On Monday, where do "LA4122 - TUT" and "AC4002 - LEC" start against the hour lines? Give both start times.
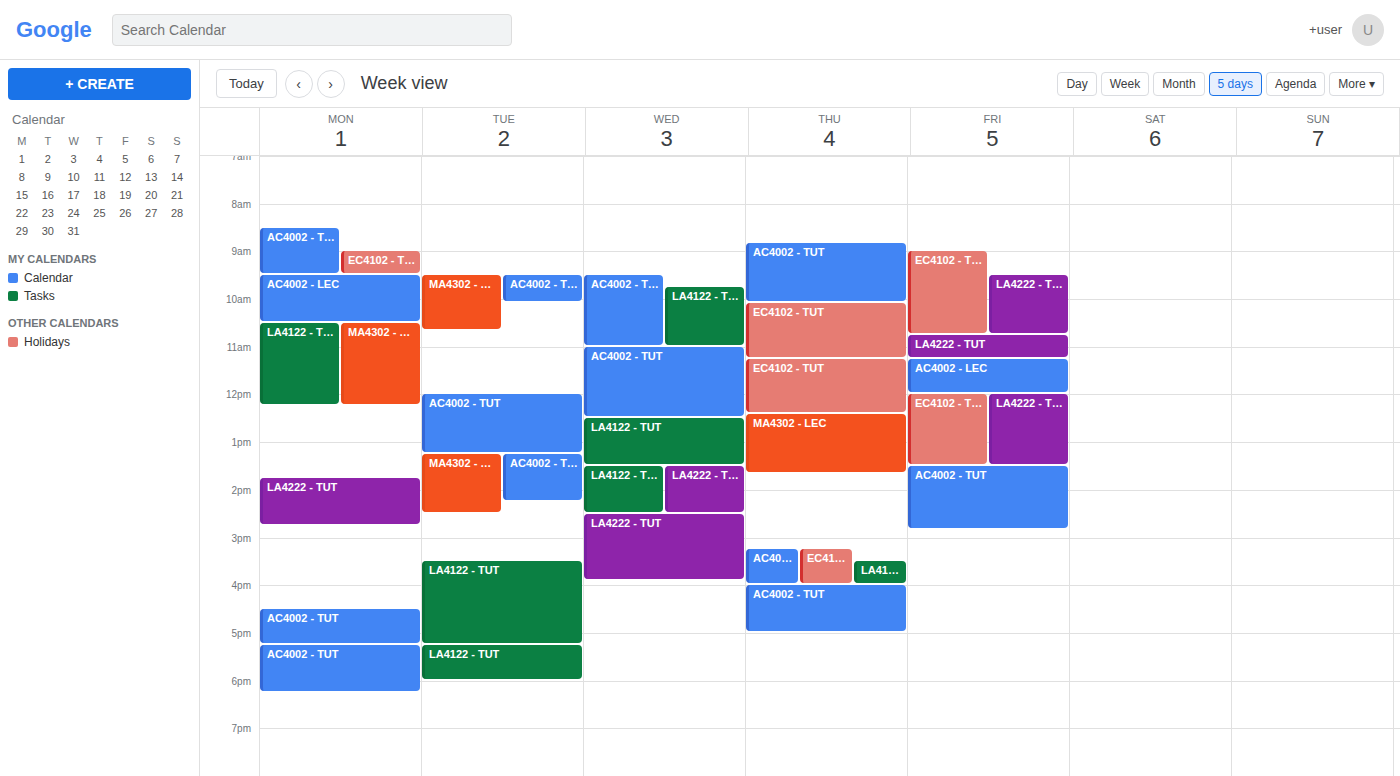
"LA4122 - TUT": 10:30 AM, halfway between the 10 AM and 11 AM lines. "AC4002 - LEC": 9:30 AM, halfway between the 9 AM and 10 AM lines.